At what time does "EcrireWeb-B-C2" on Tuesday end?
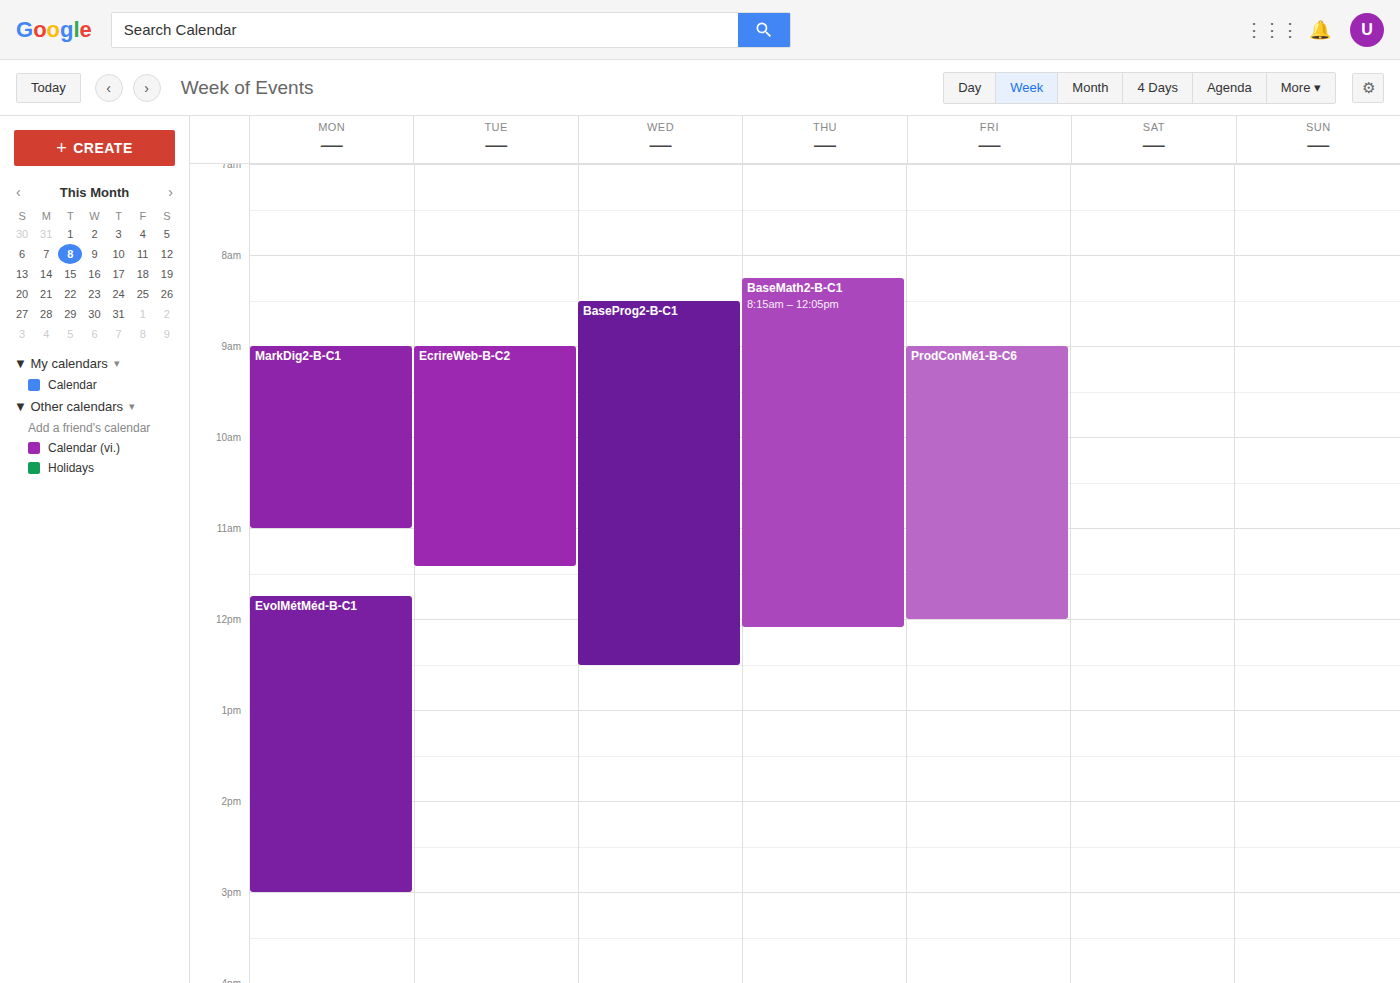
11:25 AM